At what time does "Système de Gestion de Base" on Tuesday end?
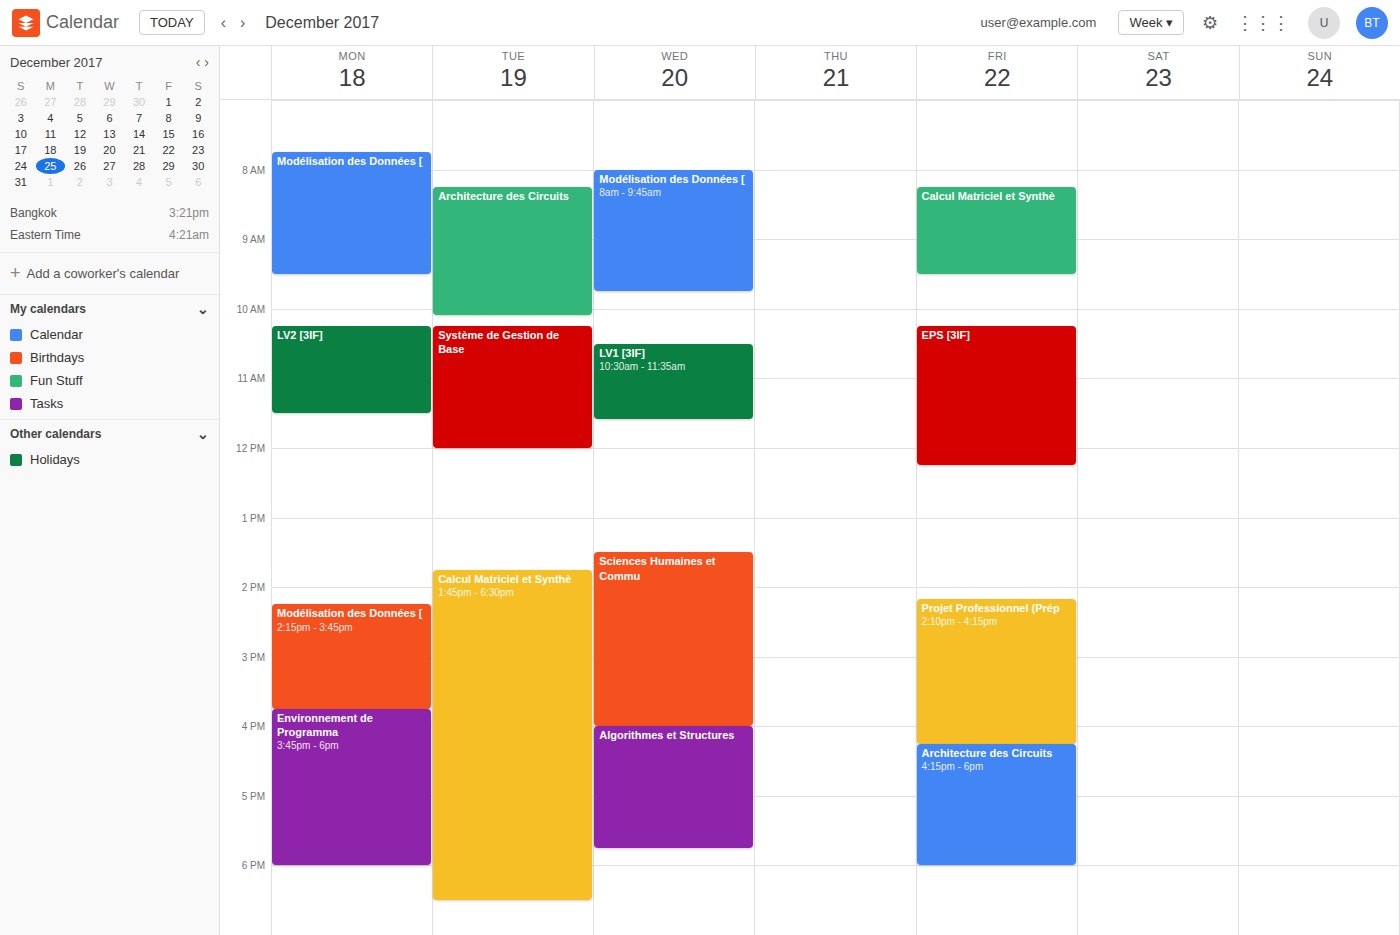
12:00 PM